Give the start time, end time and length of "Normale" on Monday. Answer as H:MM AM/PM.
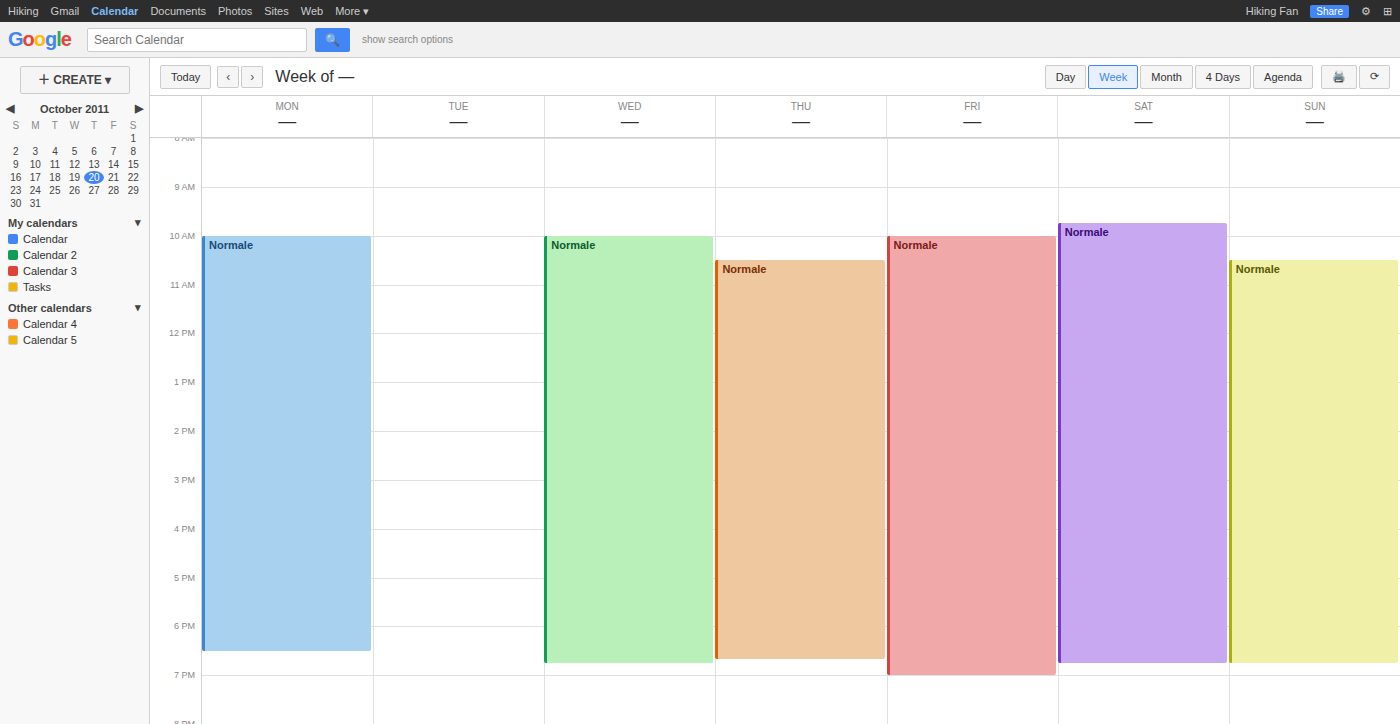
10:00 AM to 6:30 PM, 8 hours 30 minutes